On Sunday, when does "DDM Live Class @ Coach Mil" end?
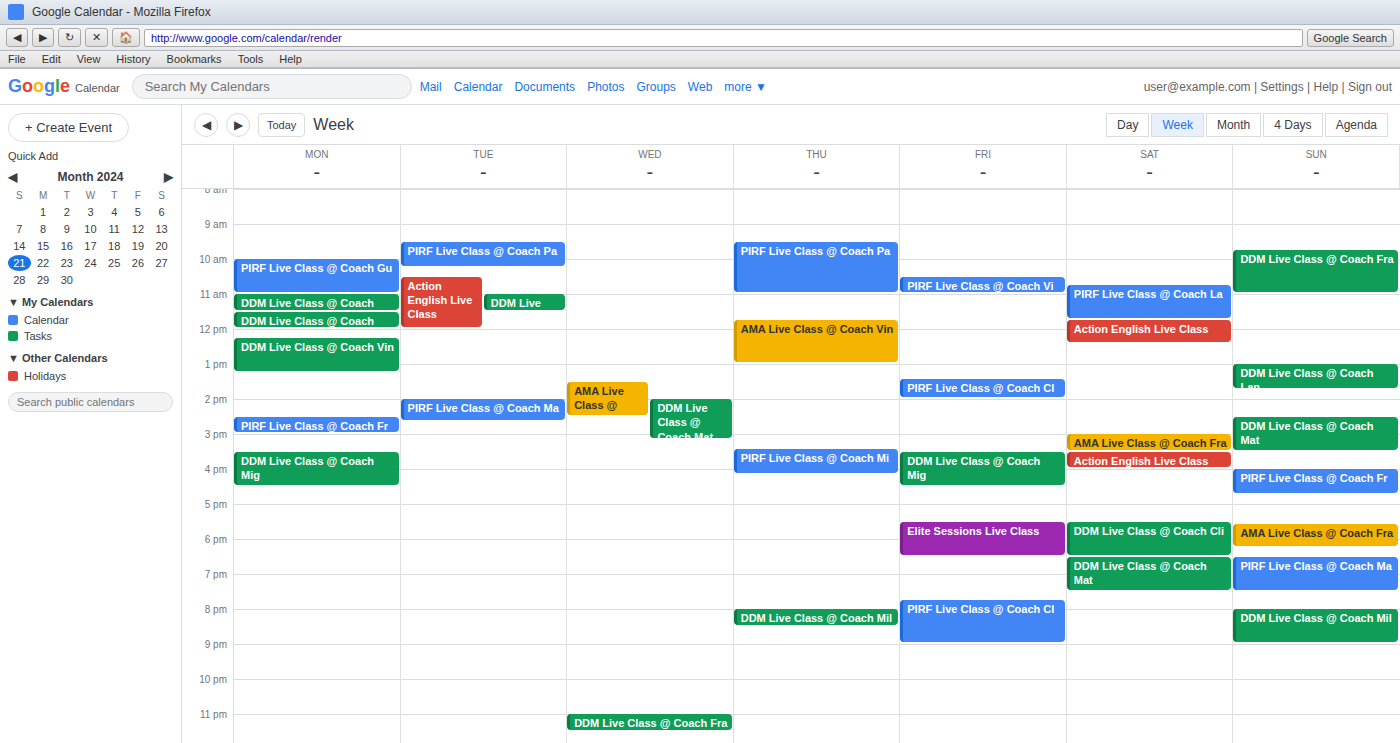
9:00 PM